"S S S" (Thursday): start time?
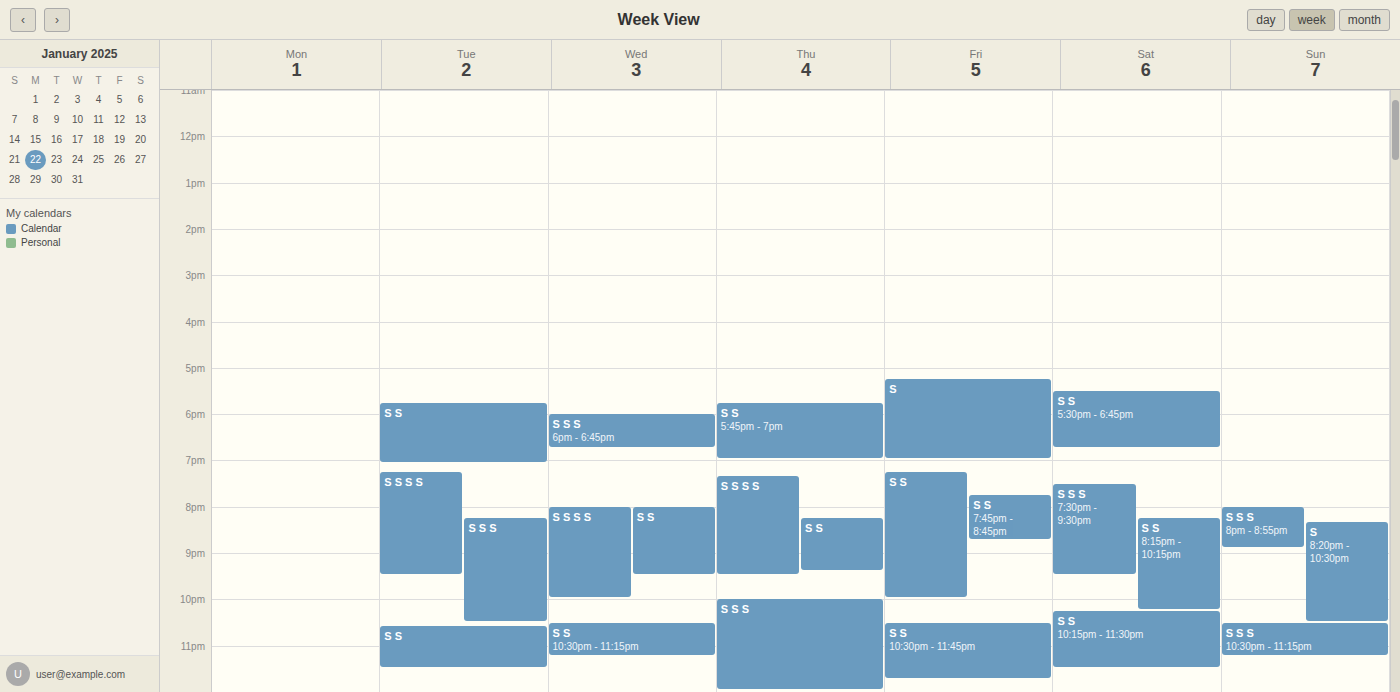
22:00